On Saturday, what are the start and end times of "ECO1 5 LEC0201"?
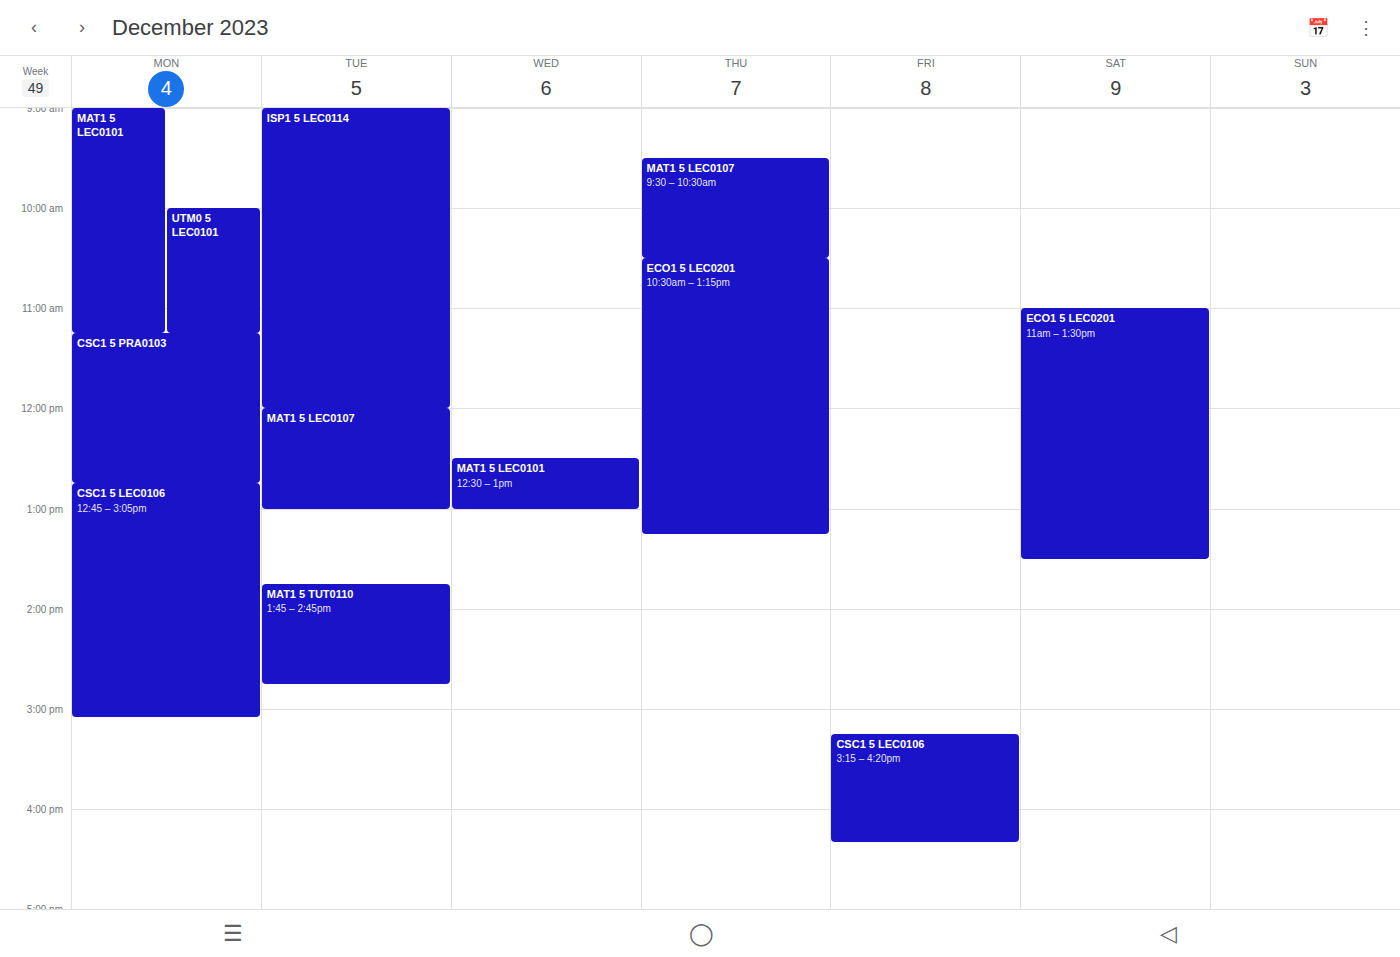
11:00 AM to 1:30 PM